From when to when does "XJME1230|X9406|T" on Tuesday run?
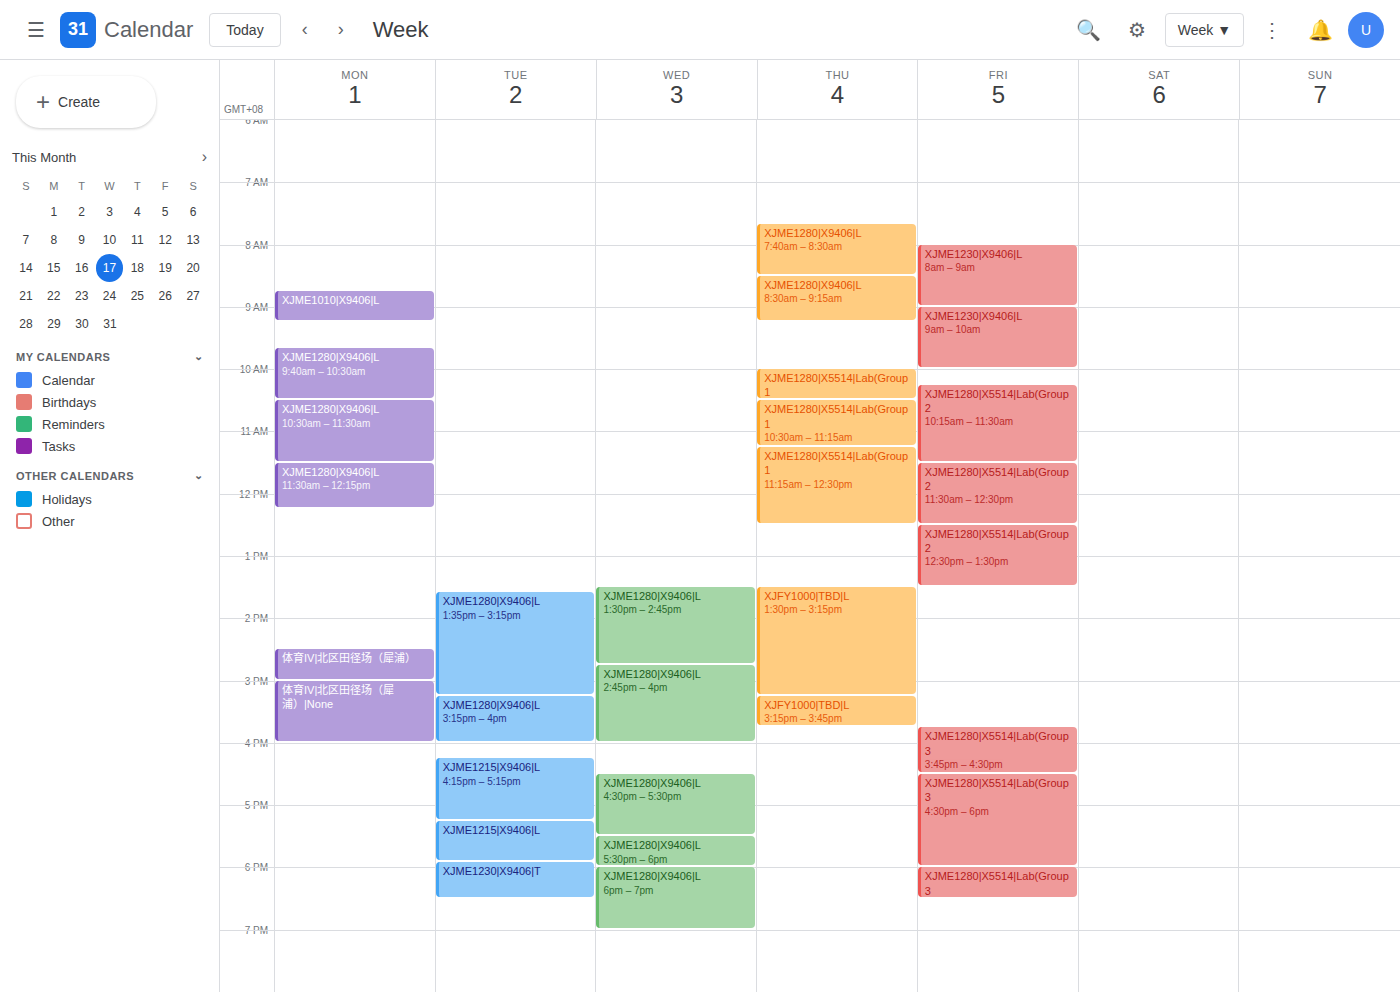
5:55 PM to 6:30 PM